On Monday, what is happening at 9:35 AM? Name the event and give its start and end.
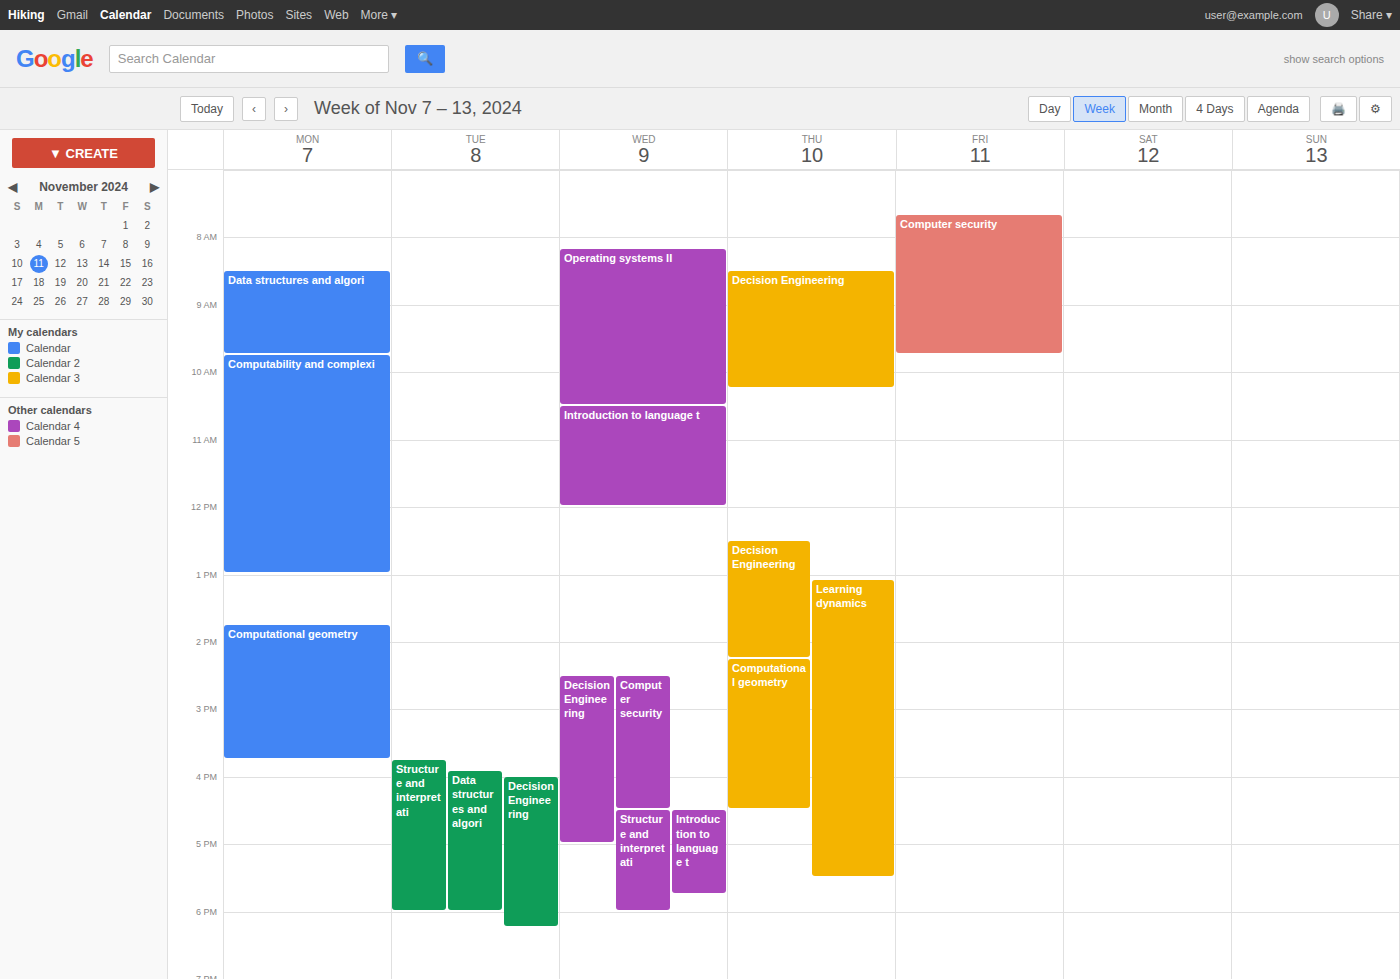
"Data structures and algori", 8:30 AM to 9:45 AM